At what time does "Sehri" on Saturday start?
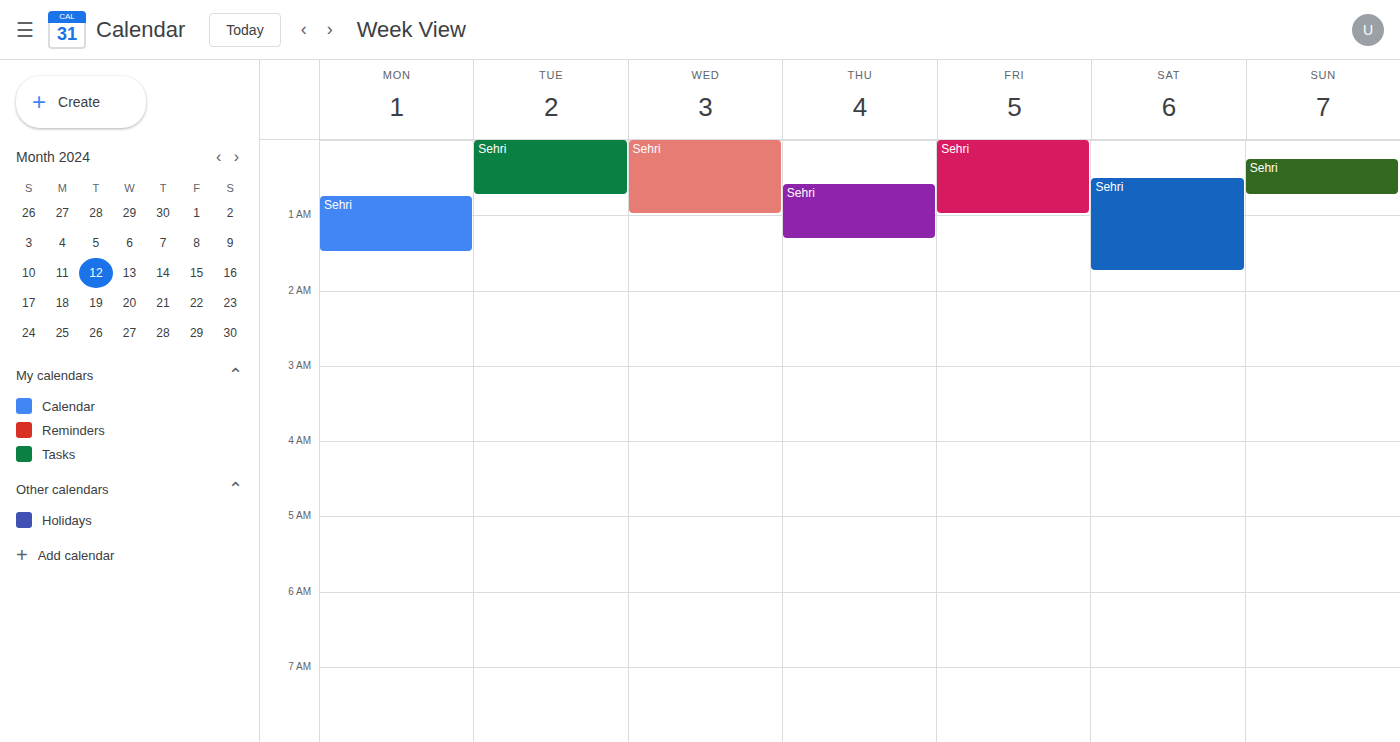
12:30 AM